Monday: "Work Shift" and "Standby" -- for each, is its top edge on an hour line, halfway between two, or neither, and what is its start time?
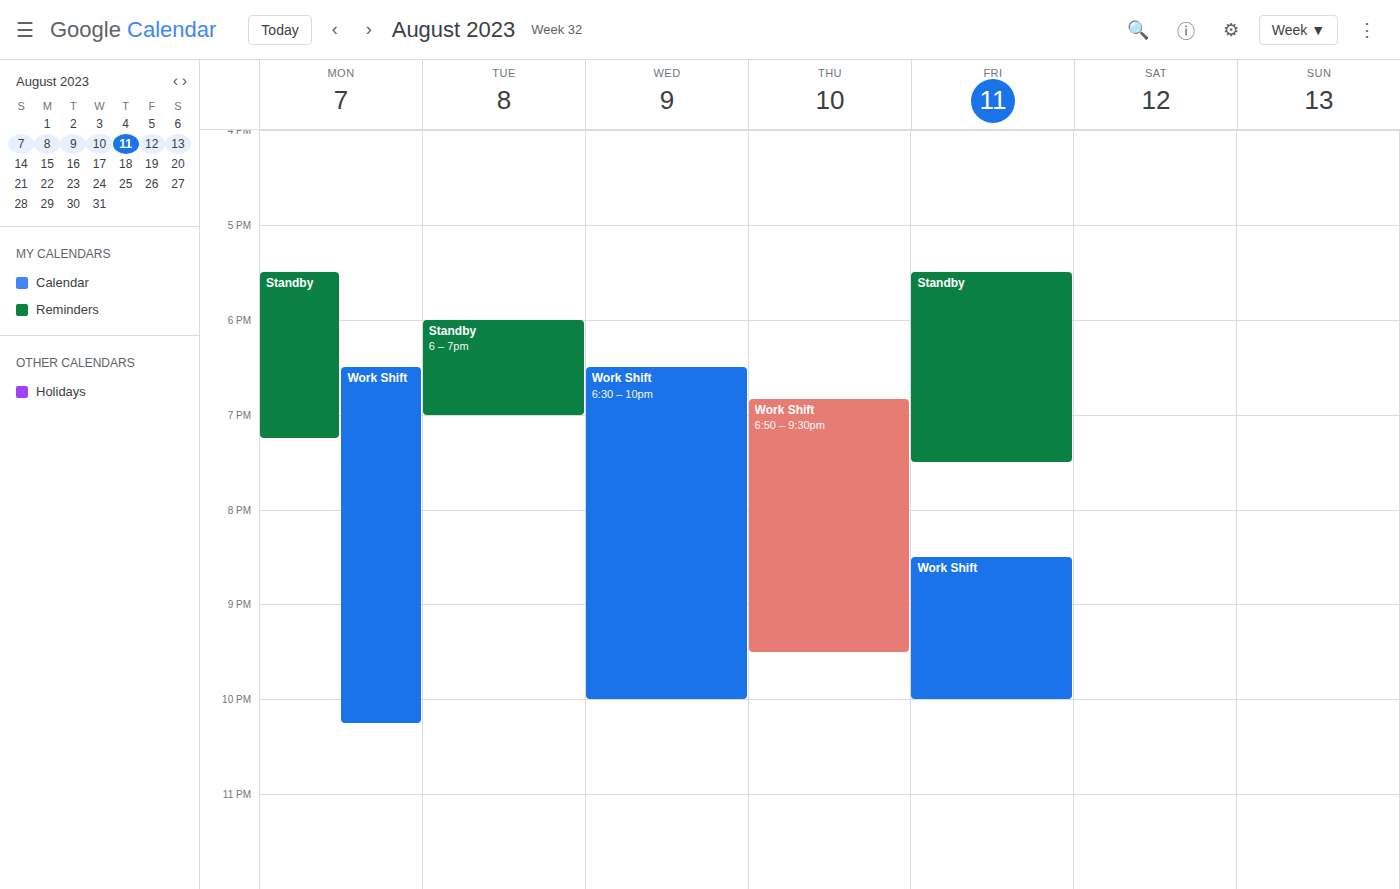
"Work Shift": 6:30 PM, halfway between the 6 PM and 7 PM lines. "Standby": 5:30 PM, halfway between the 5 PM and 6 PM lines.